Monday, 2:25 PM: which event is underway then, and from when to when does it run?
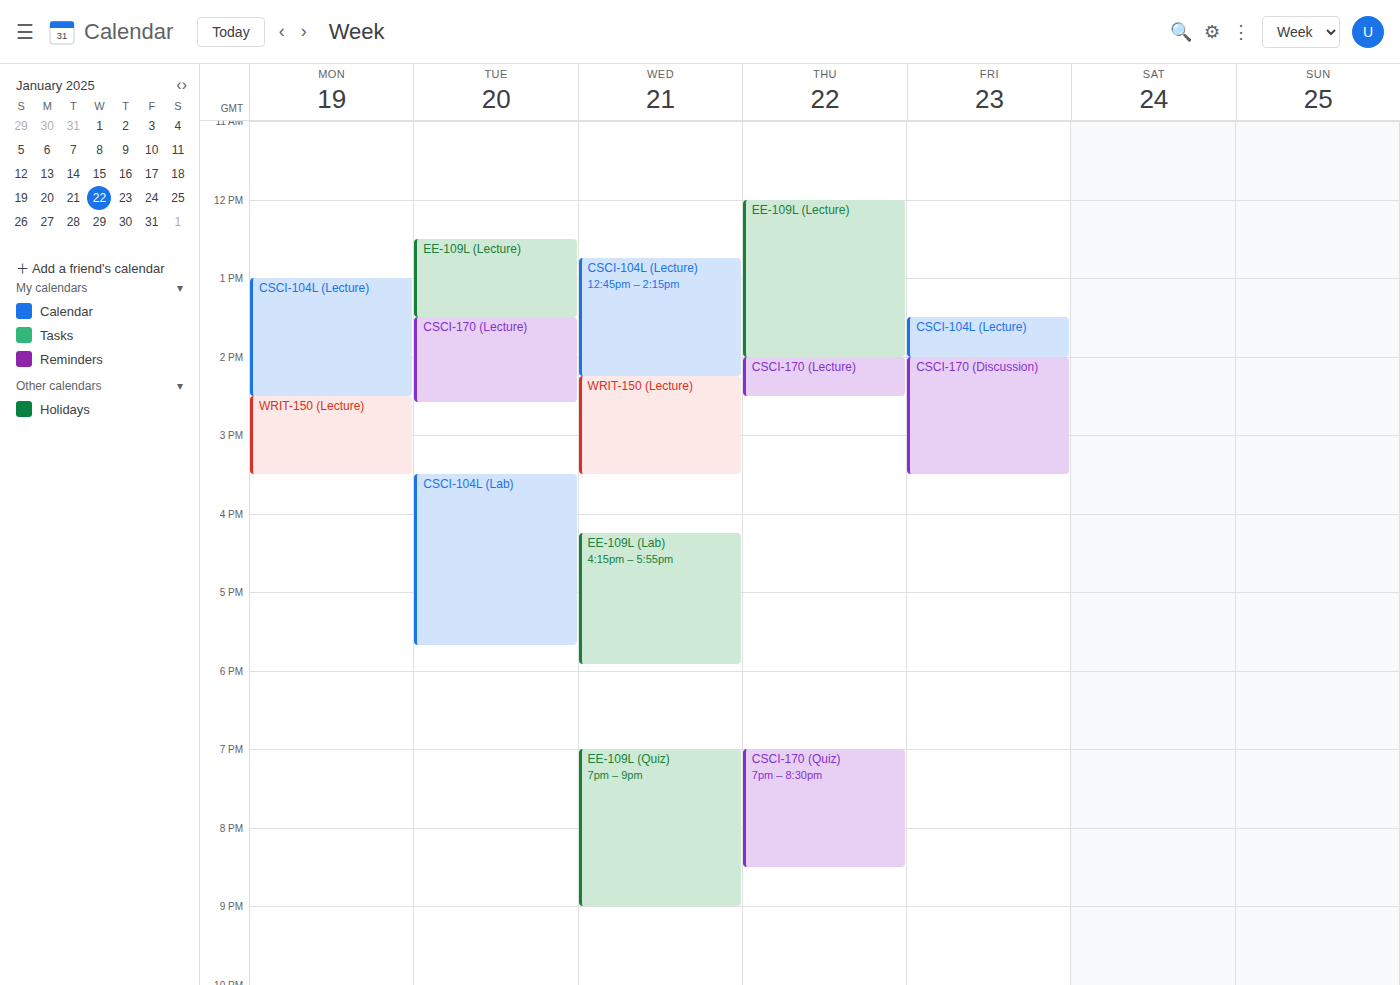
"CSCI-104L (Lecture)", 1:00 PM to 2:30 PM